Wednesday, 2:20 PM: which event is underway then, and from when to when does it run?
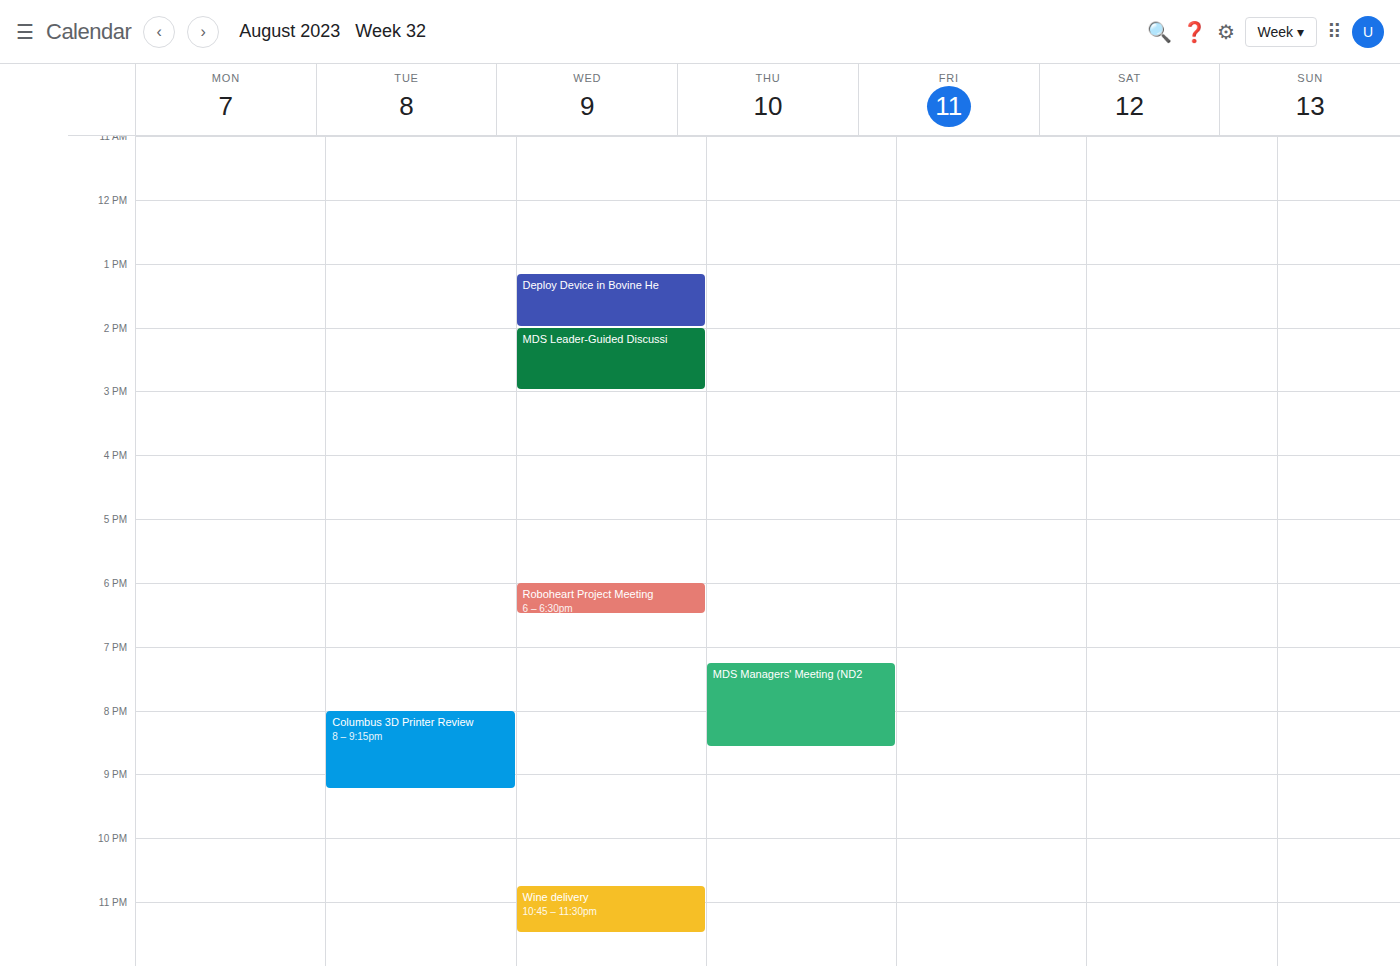
"MDS Leader-Guided Discussi", 2:00 PM to 3:00 PM